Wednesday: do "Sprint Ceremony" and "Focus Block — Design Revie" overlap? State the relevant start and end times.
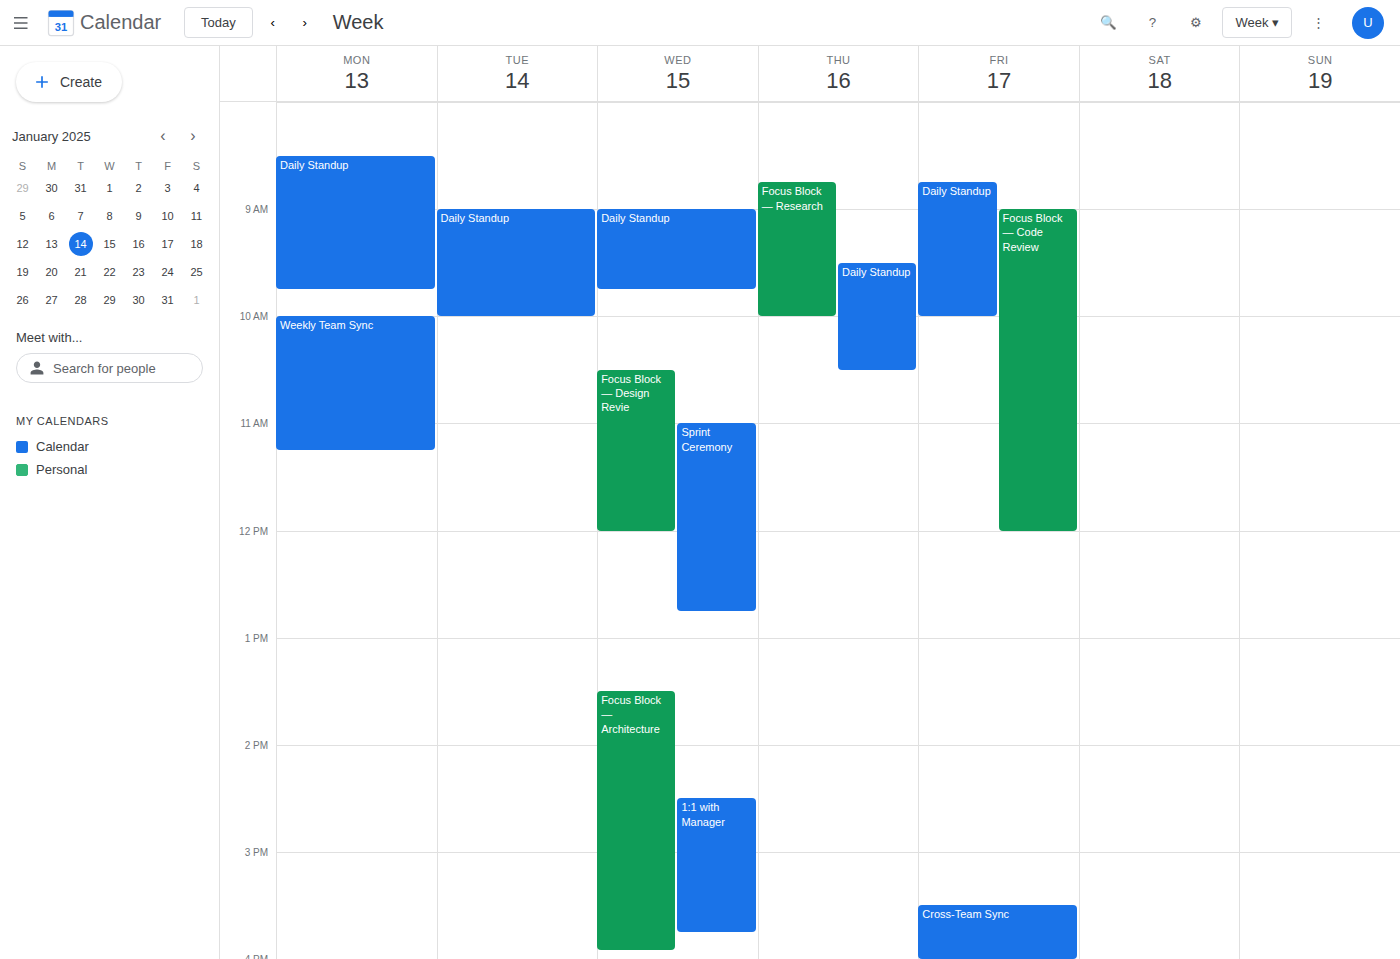
"Sprint Ceremony" starts at 11:00 AM, before "Focus Block — Design Revie" ends at 12:00 PM -- they overlap.